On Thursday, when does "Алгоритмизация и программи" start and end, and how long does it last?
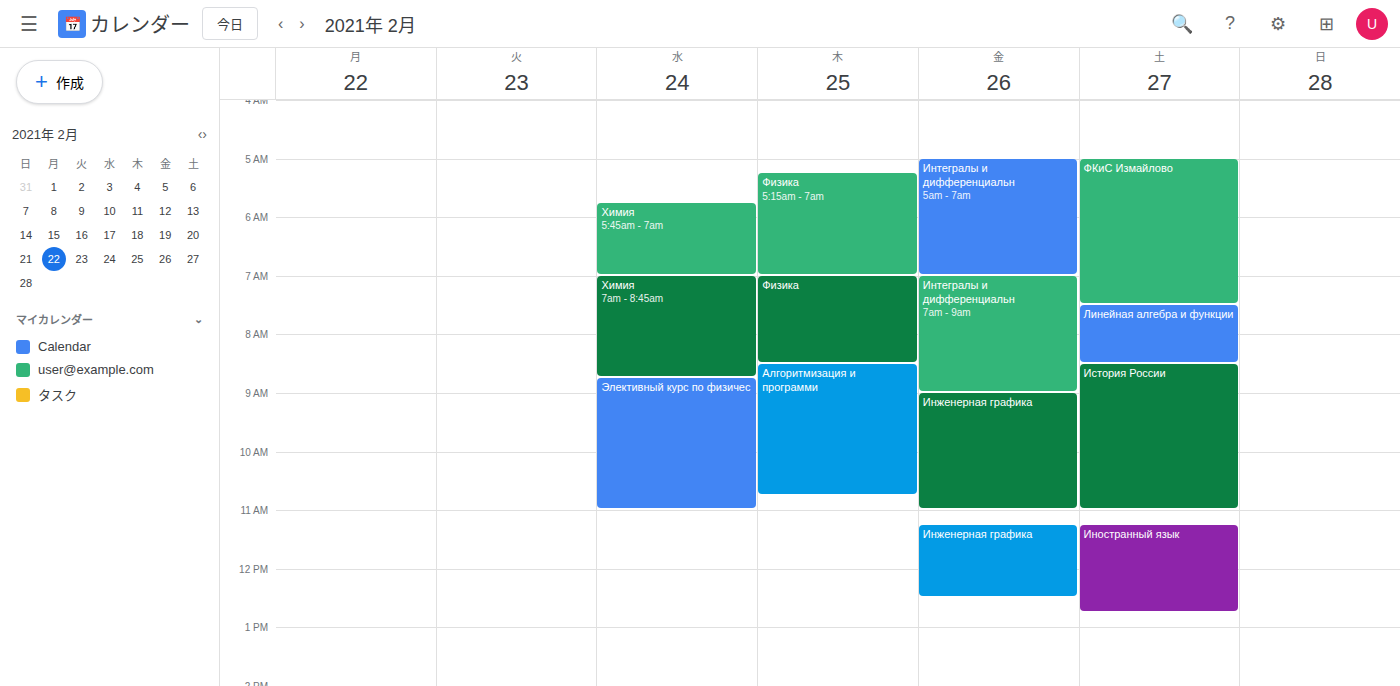
08:30 to 10:45, 2 hours 15 minutes